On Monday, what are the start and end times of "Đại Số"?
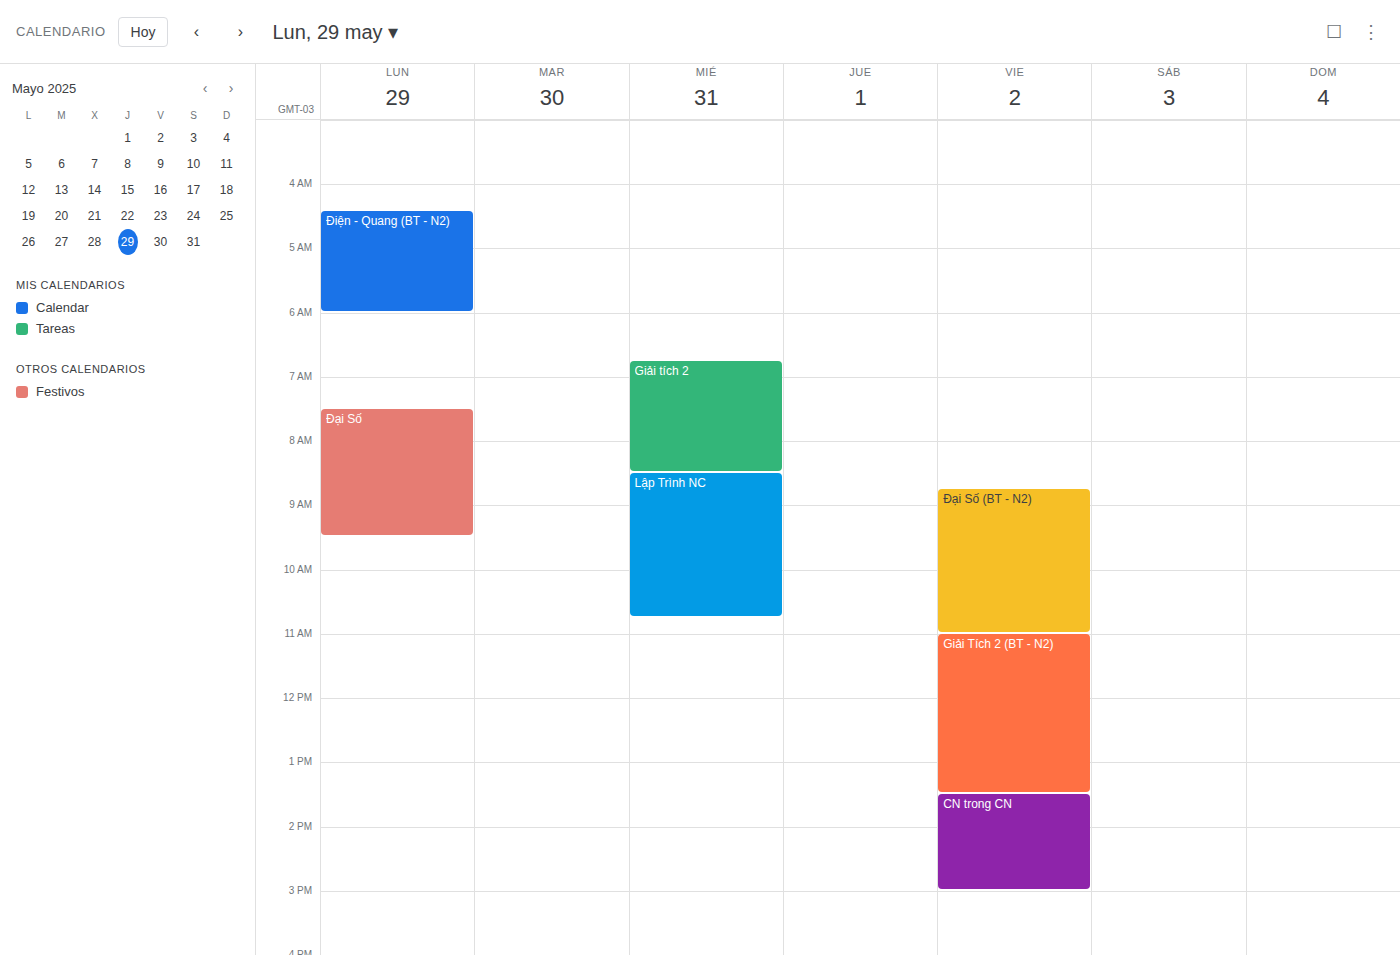
7:30 AM to 9:30 AM